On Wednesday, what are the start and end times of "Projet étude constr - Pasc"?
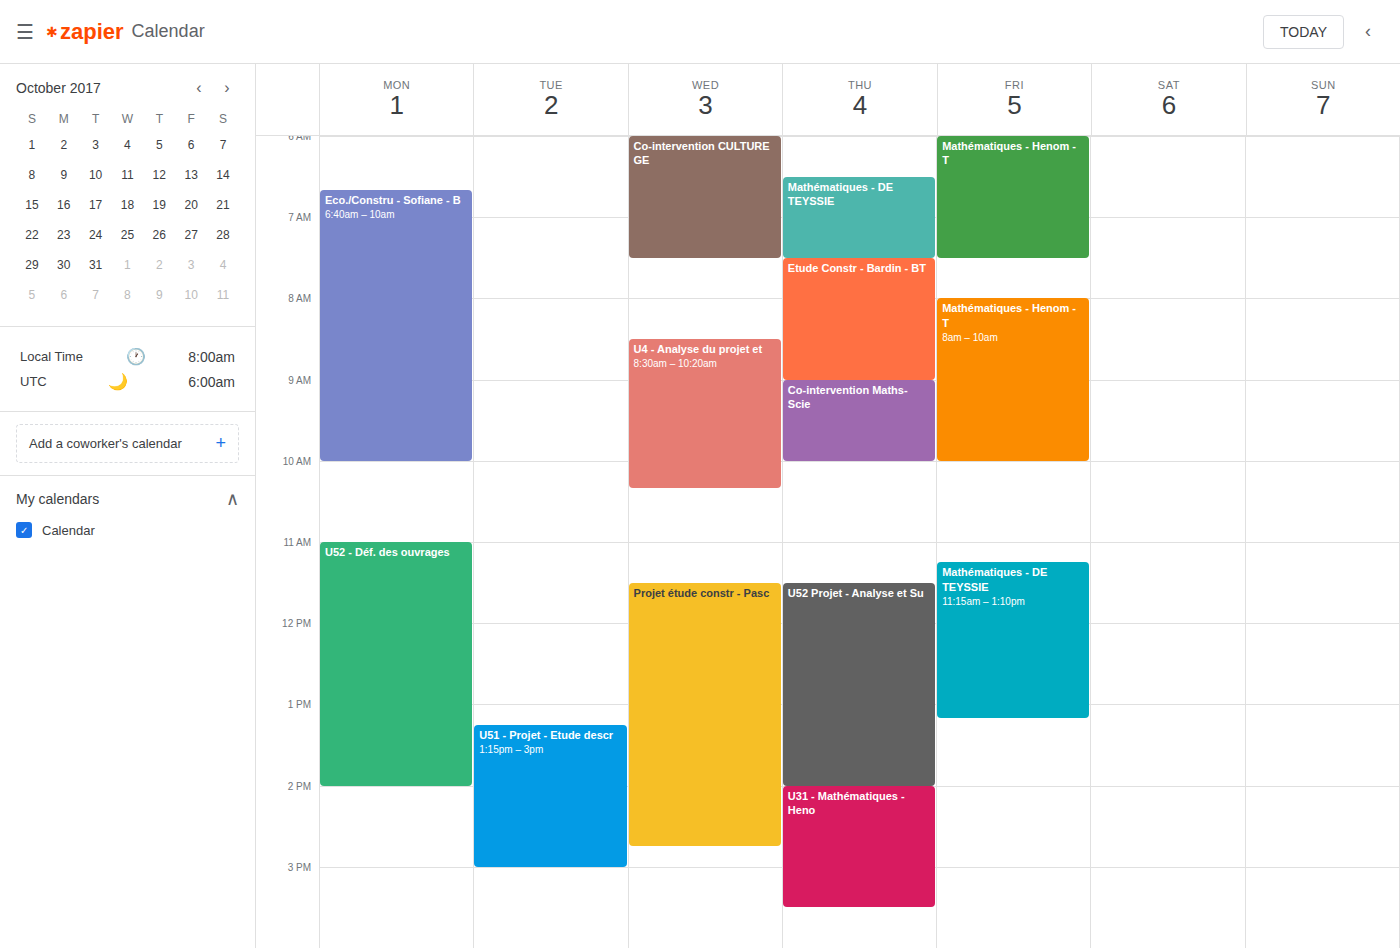
11:30 AM to 2:45 PM